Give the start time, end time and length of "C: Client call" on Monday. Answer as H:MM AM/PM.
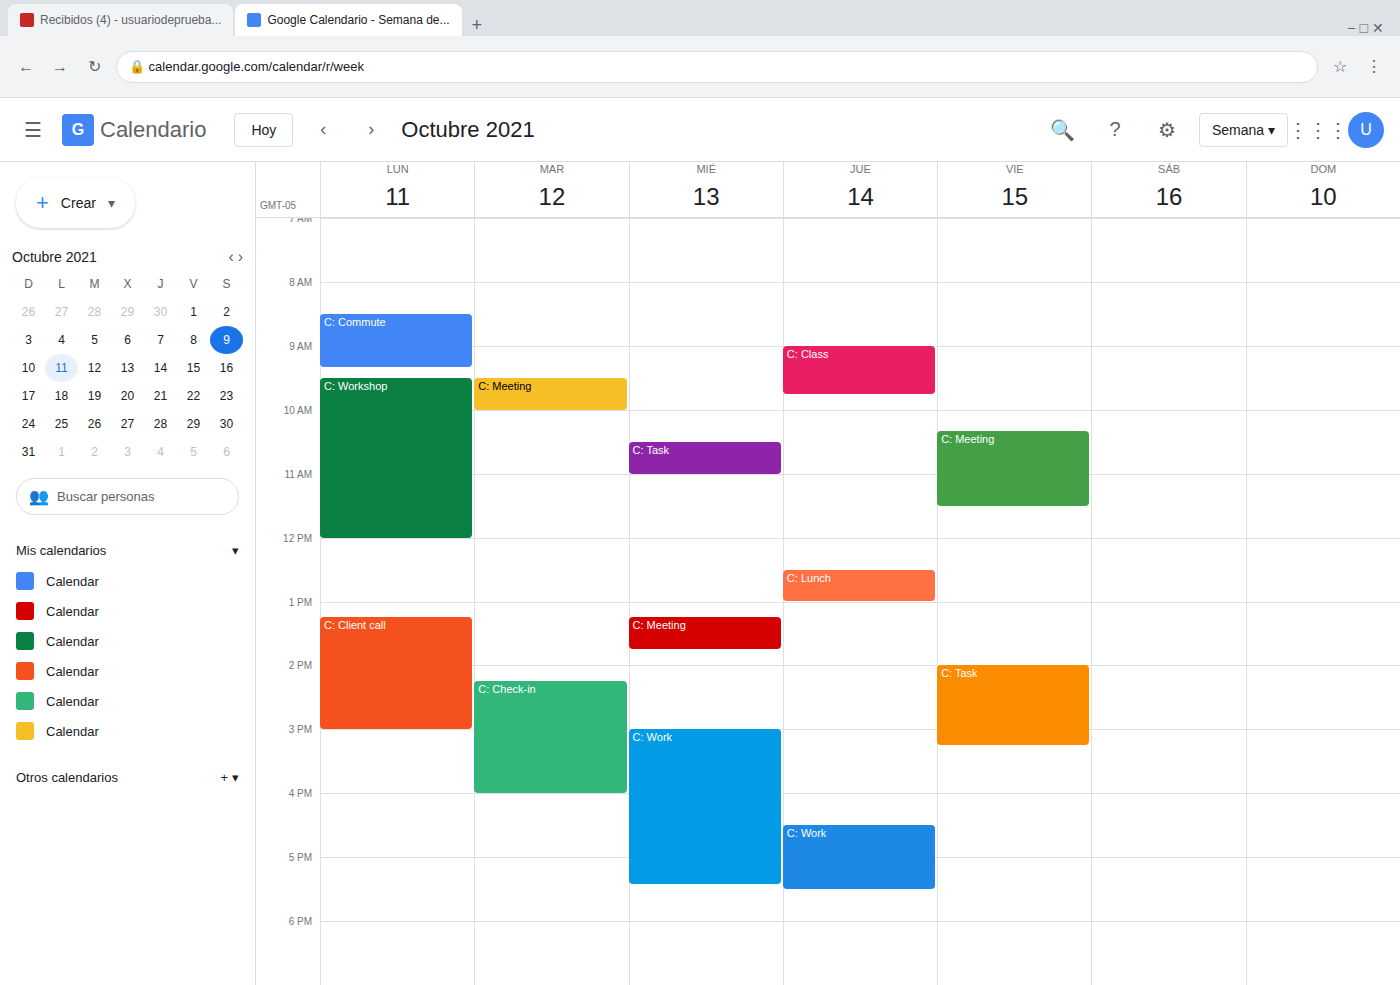
1:15 PM to 3:00 PM, 1 hour 45 minutes